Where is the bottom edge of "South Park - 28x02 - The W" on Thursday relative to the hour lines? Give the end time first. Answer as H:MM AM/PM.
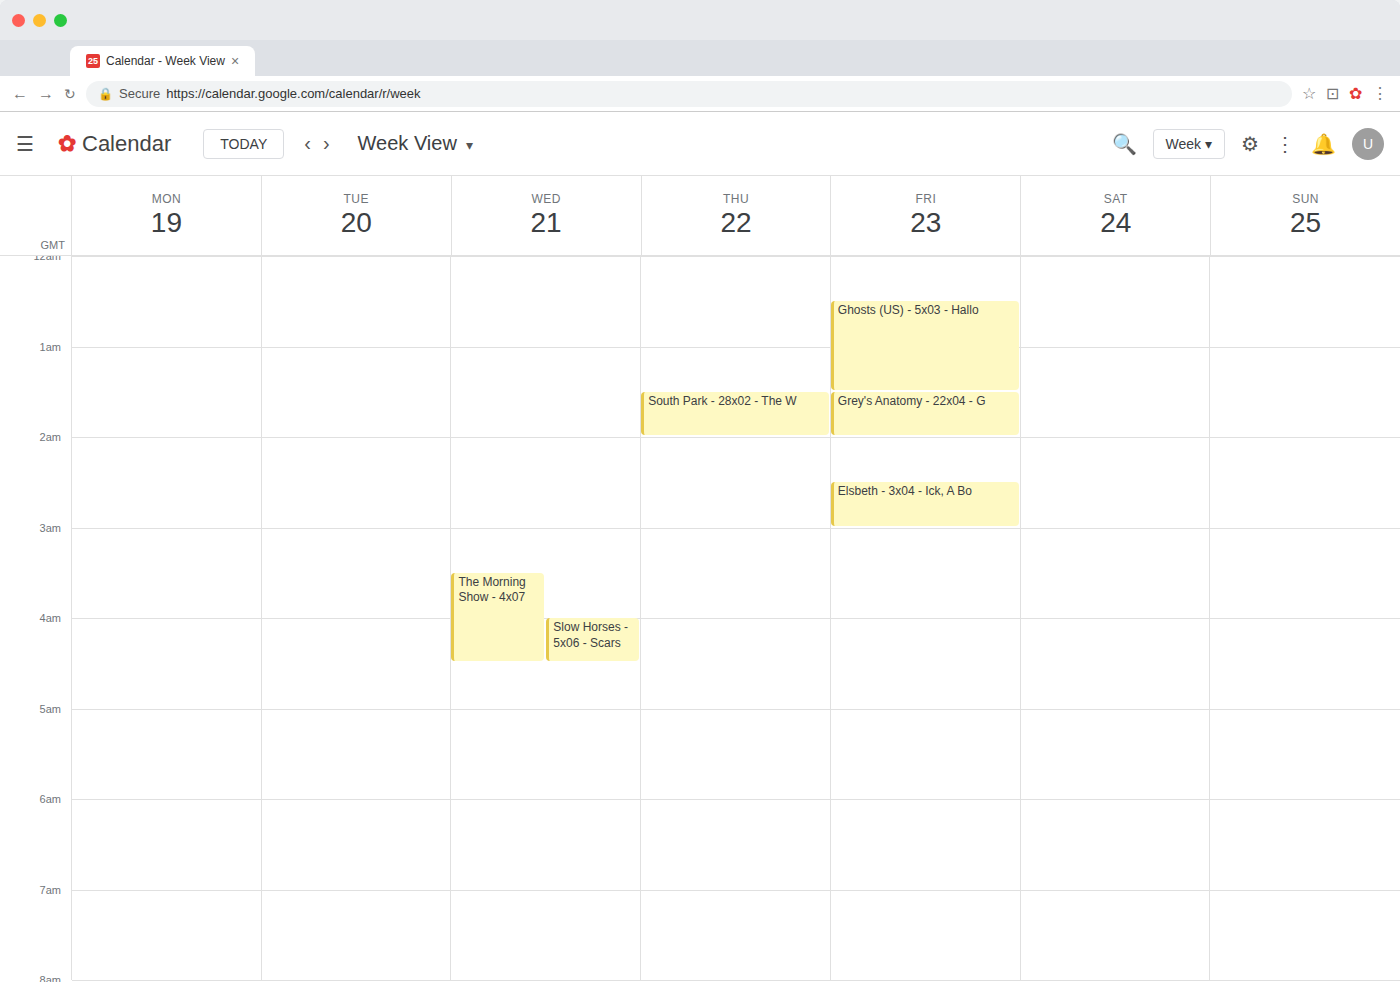
2:00 AM -- exactly on the 2 AM line.